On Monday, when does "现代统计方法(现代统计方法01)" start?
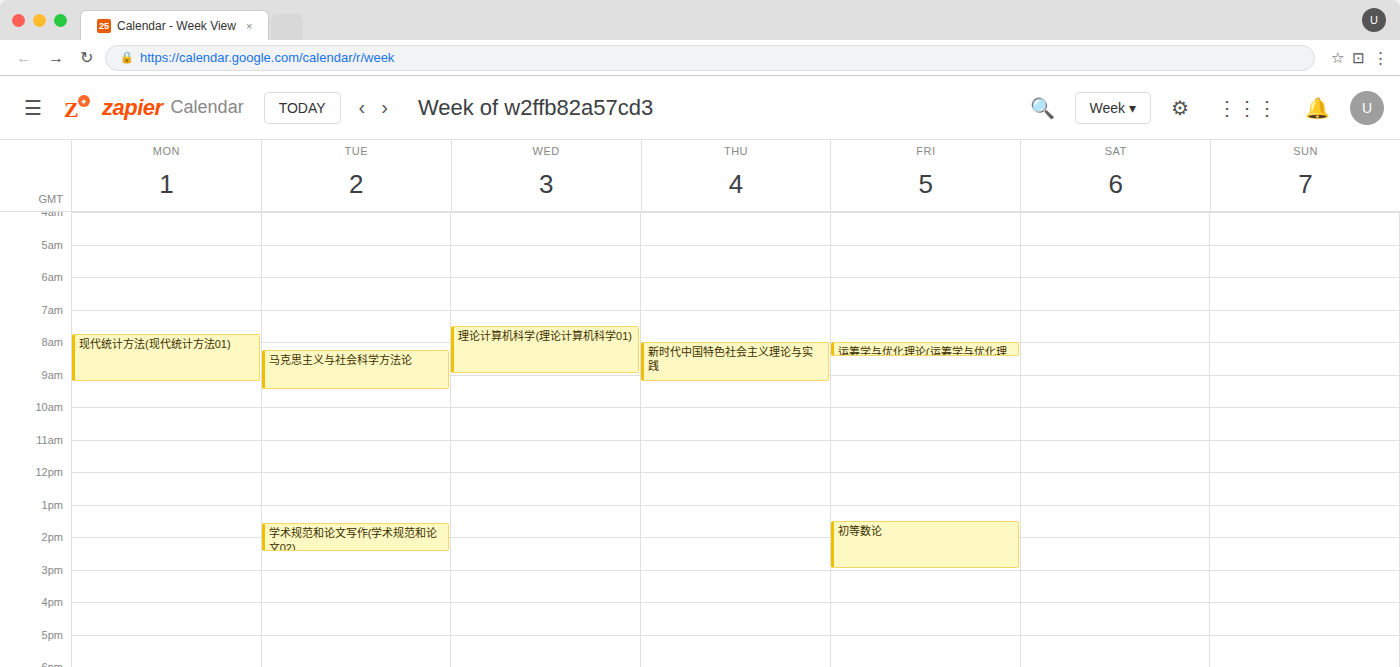
7:45 AM